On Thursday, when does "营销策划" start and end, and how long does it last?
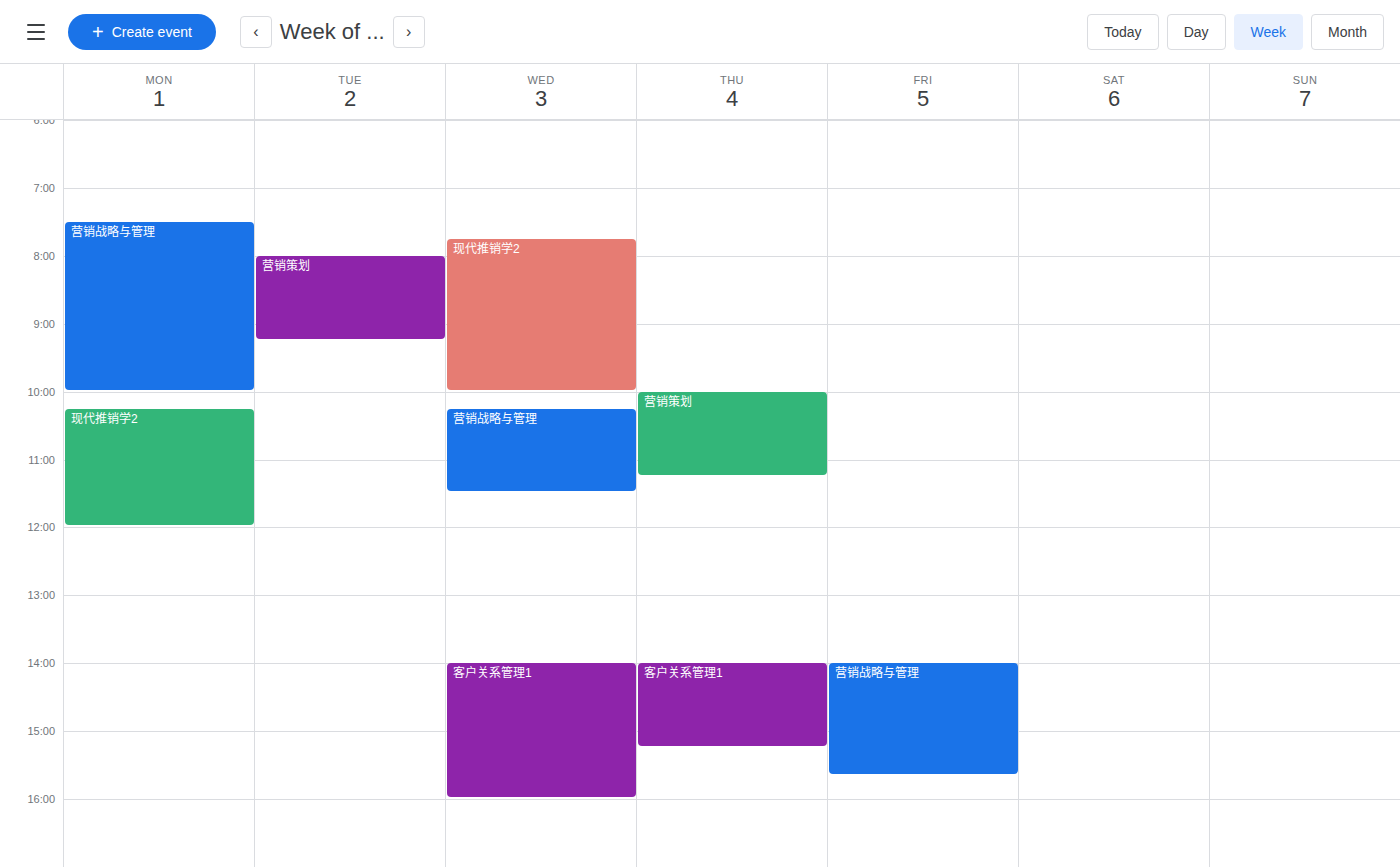
10:00 to 11:15, 1 hour 15 minutes